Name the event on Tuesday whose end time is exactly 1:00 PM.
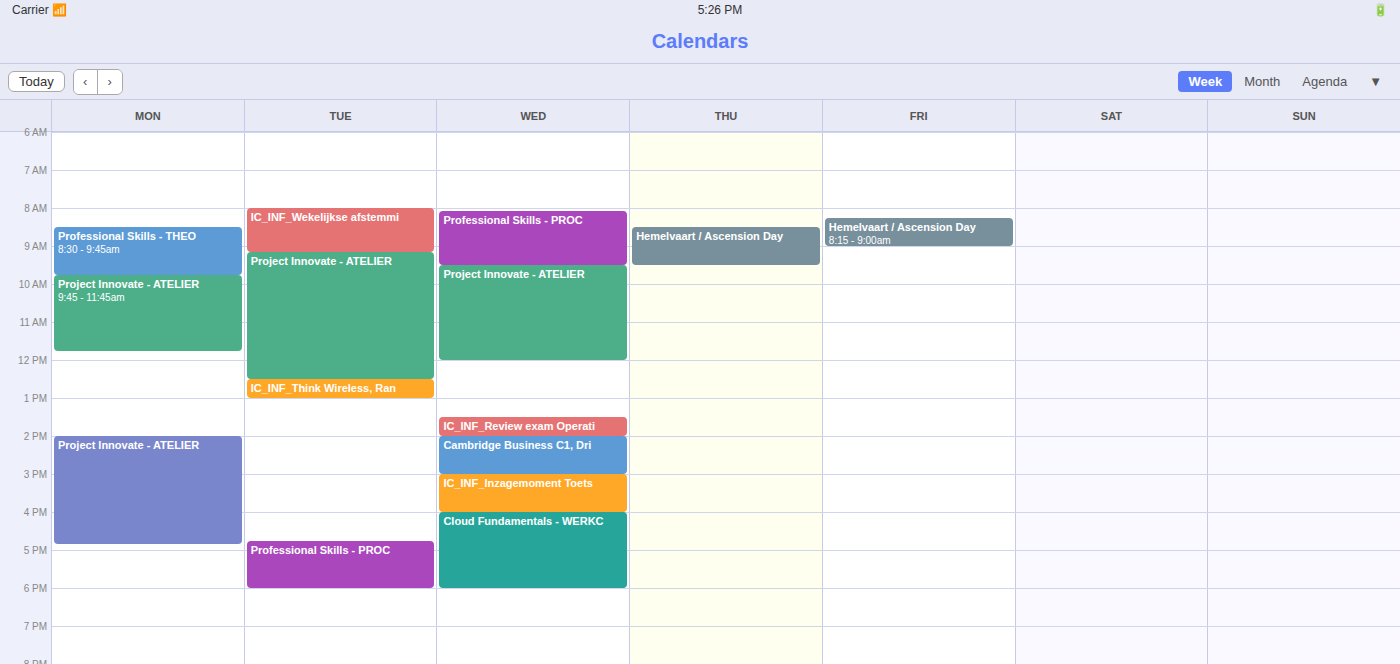
"IC_INF_Think Wireless, Ran"